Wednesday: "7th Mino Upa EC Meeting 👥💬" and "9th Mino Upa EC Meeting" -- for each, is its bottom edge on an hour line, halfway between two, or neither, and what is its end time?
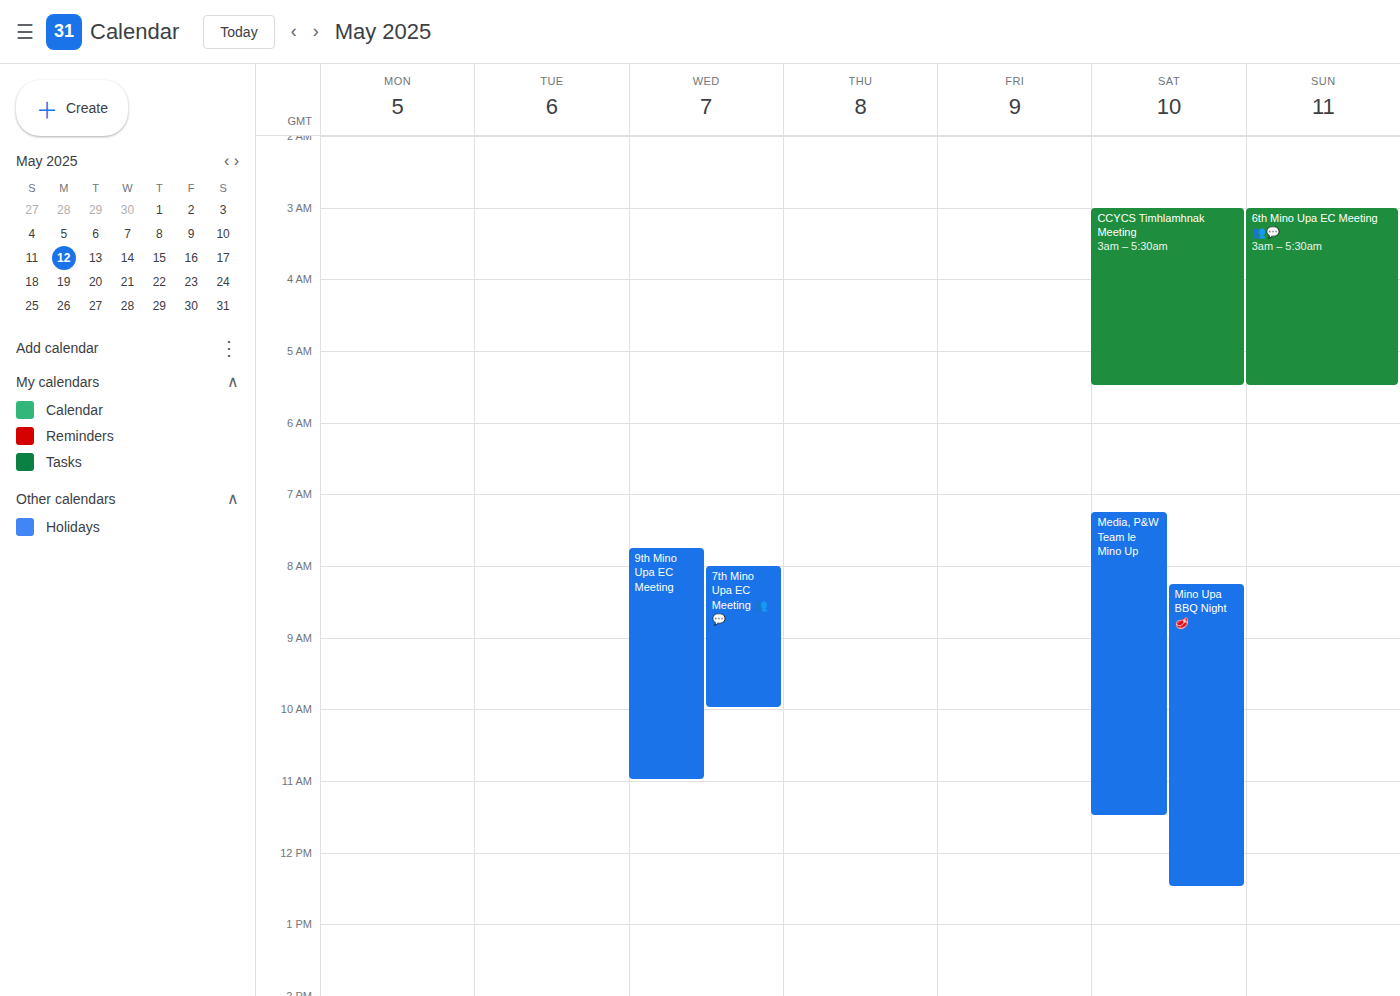
"7th Mino Upa EC Meeting 👥💬": 10:00 AM, exactly on the 10 AM line. "9th Mino Upa EC Meeting": 11:00 AM, exactly on the 11 AM line.